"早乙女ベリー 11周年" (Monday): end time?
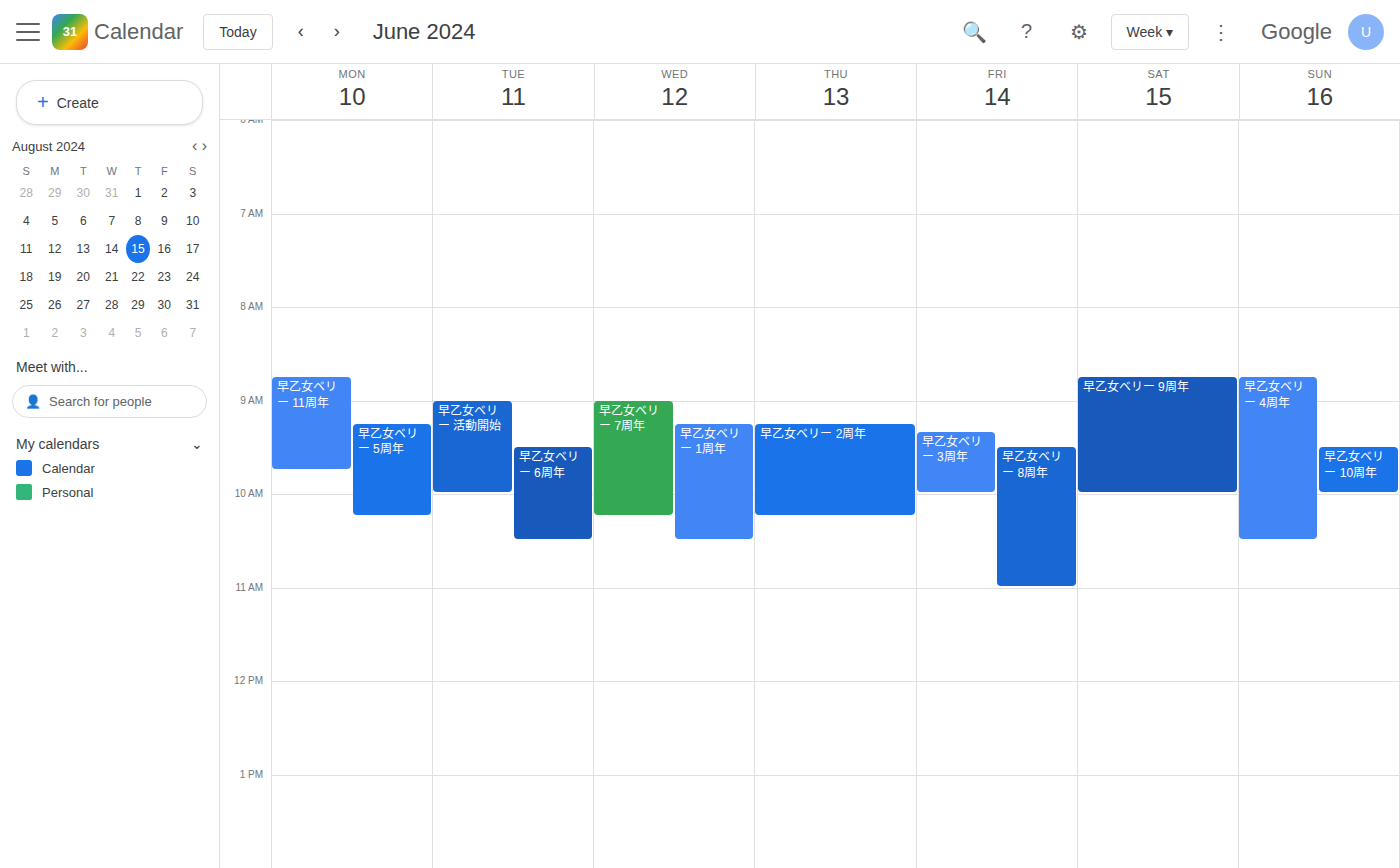
9:45 AM